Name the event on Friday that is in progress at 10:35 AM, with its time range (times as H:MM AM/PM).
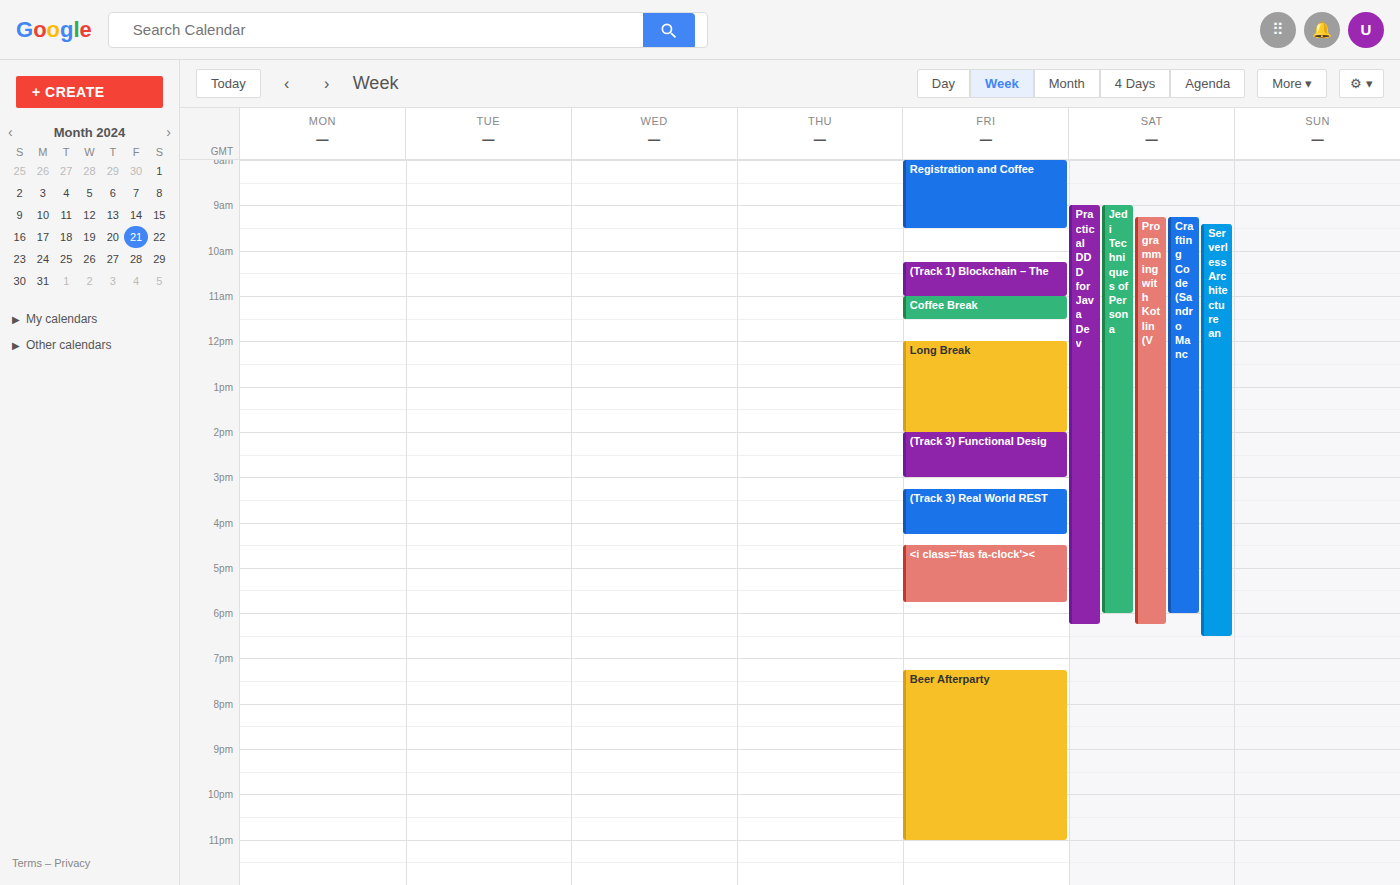
"(Track 1) Blockchain – The", 10:15 AM to 11:00 AM